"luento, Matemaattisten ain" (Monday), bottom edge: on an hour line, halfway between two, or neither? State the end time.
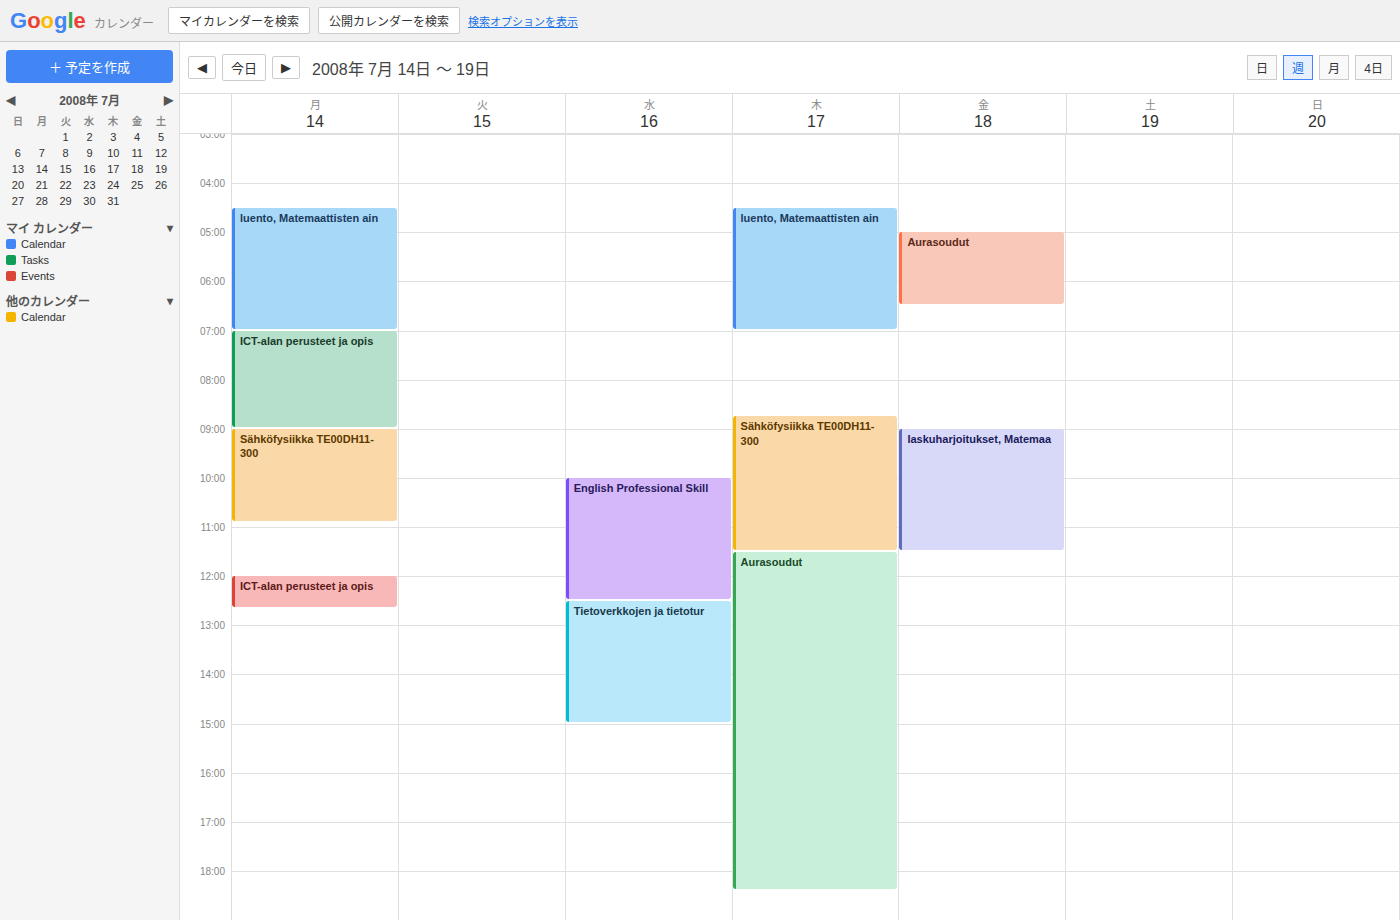
7:00 AM -- exactly on the 7 AM line.